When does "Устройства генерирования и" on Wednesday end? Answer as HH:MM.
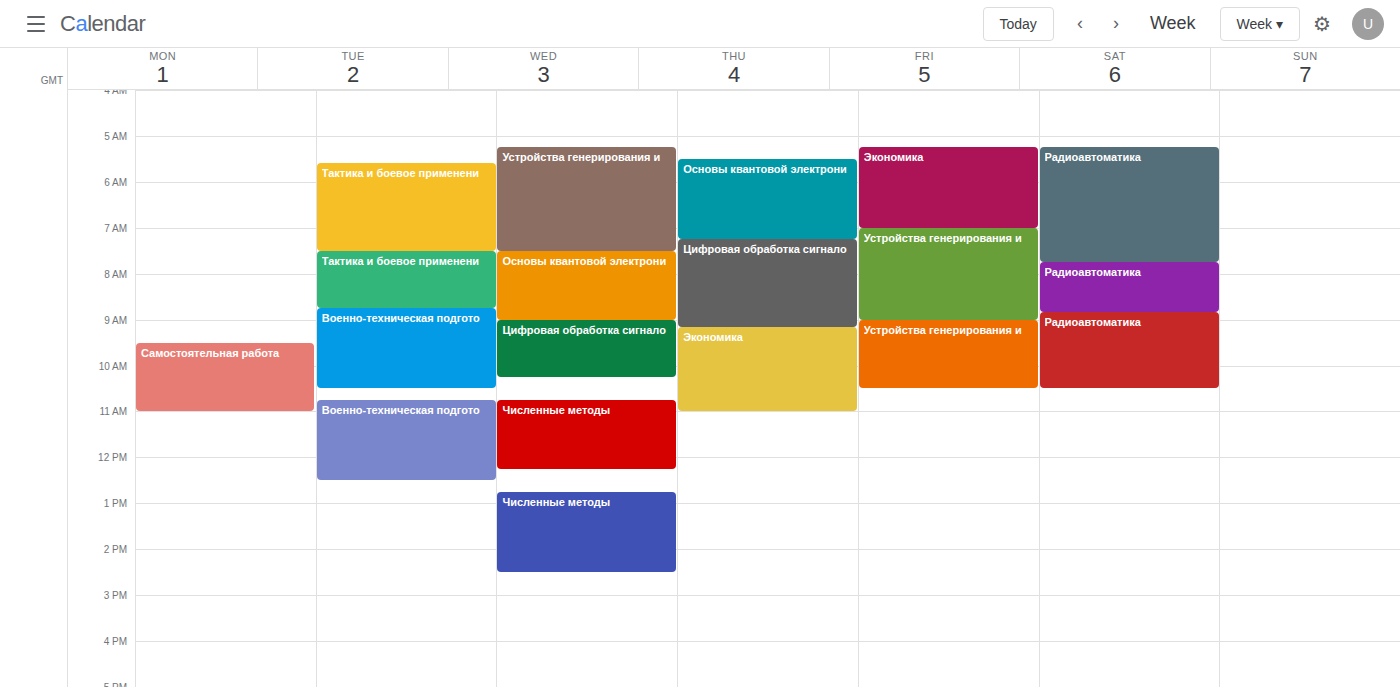
07:30